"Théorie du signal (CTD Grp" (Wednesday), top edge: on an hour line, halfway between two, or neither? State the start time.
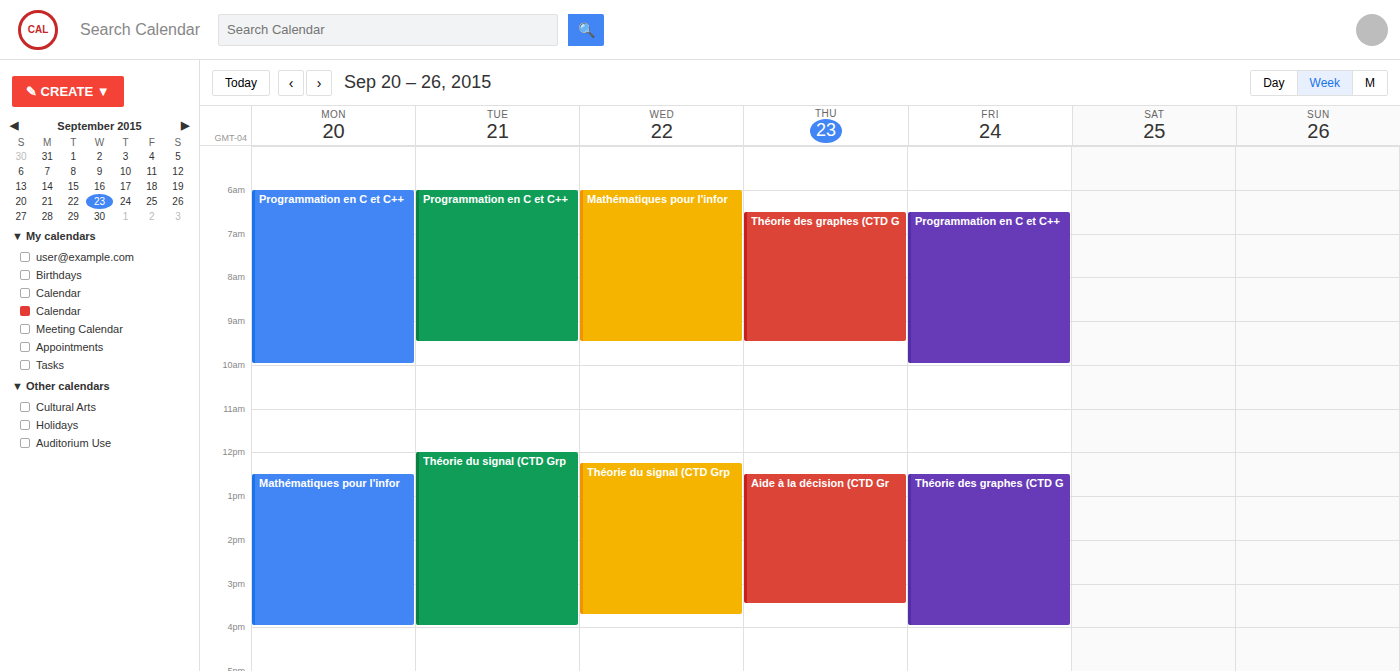
12:15 PM -- neither: a quarter of the way from the 12 PM line to the 1 PM line.